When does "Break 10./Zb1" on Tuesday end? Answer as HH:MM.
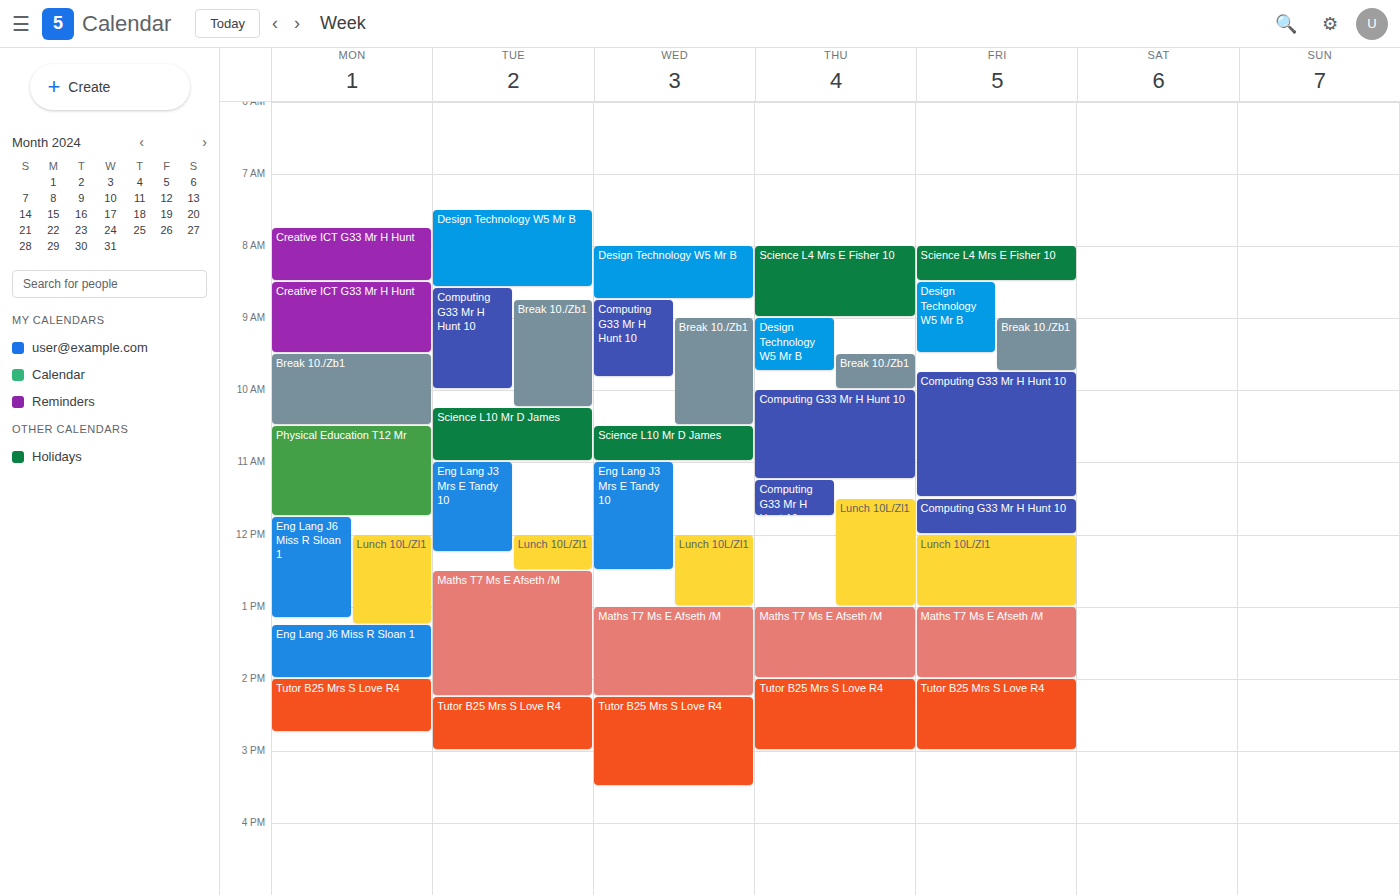
10:15